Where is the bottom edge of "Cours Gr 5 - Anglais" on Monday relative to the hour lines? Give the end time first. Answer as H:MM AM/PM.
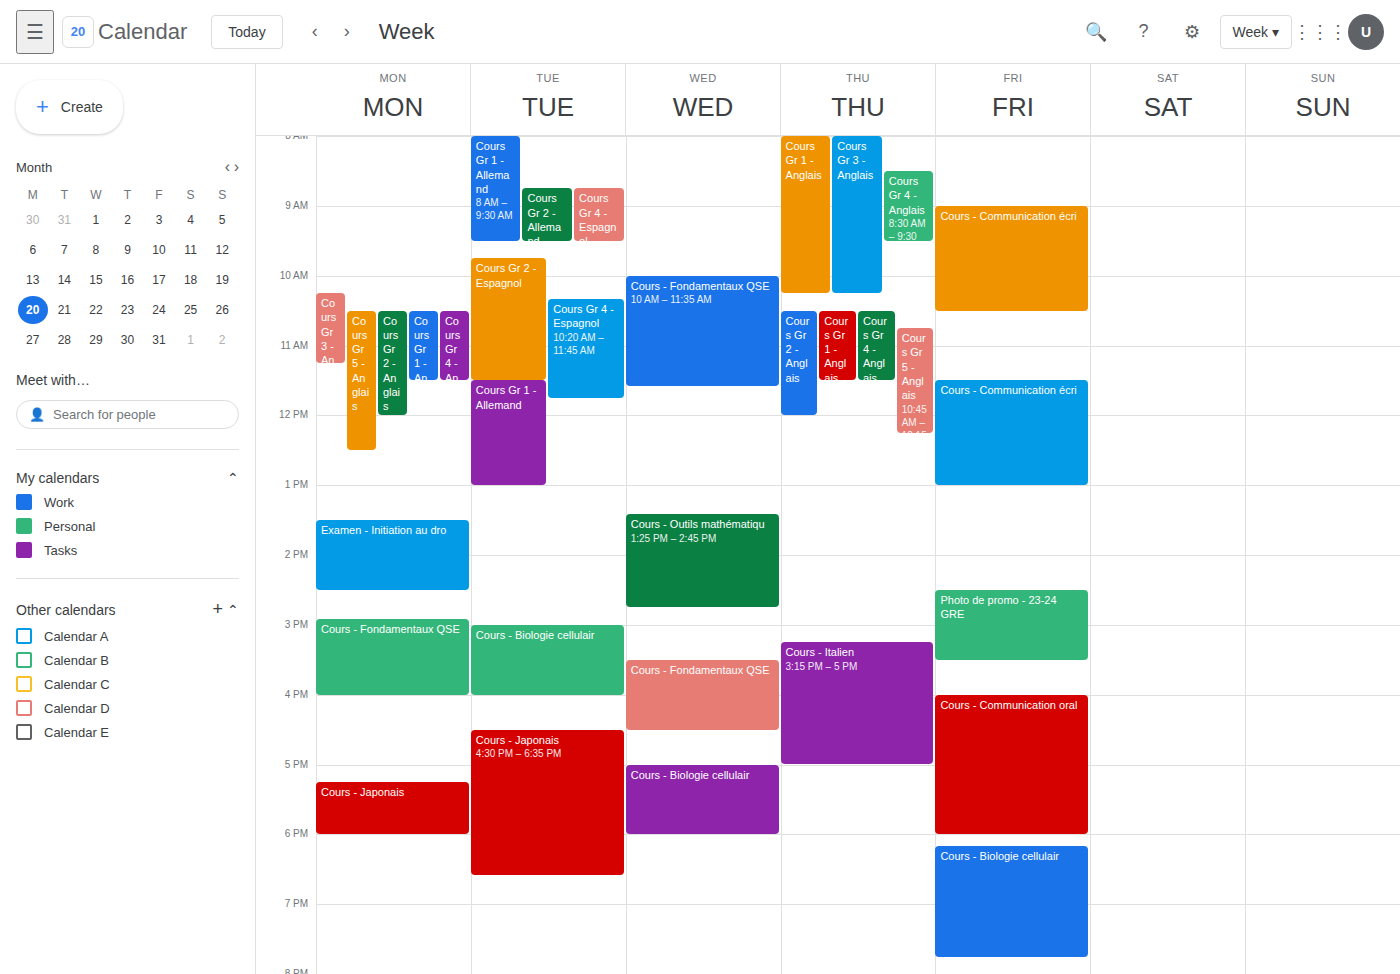
12:30 PM -- halfway between the 12 PM and 1 PM lines.